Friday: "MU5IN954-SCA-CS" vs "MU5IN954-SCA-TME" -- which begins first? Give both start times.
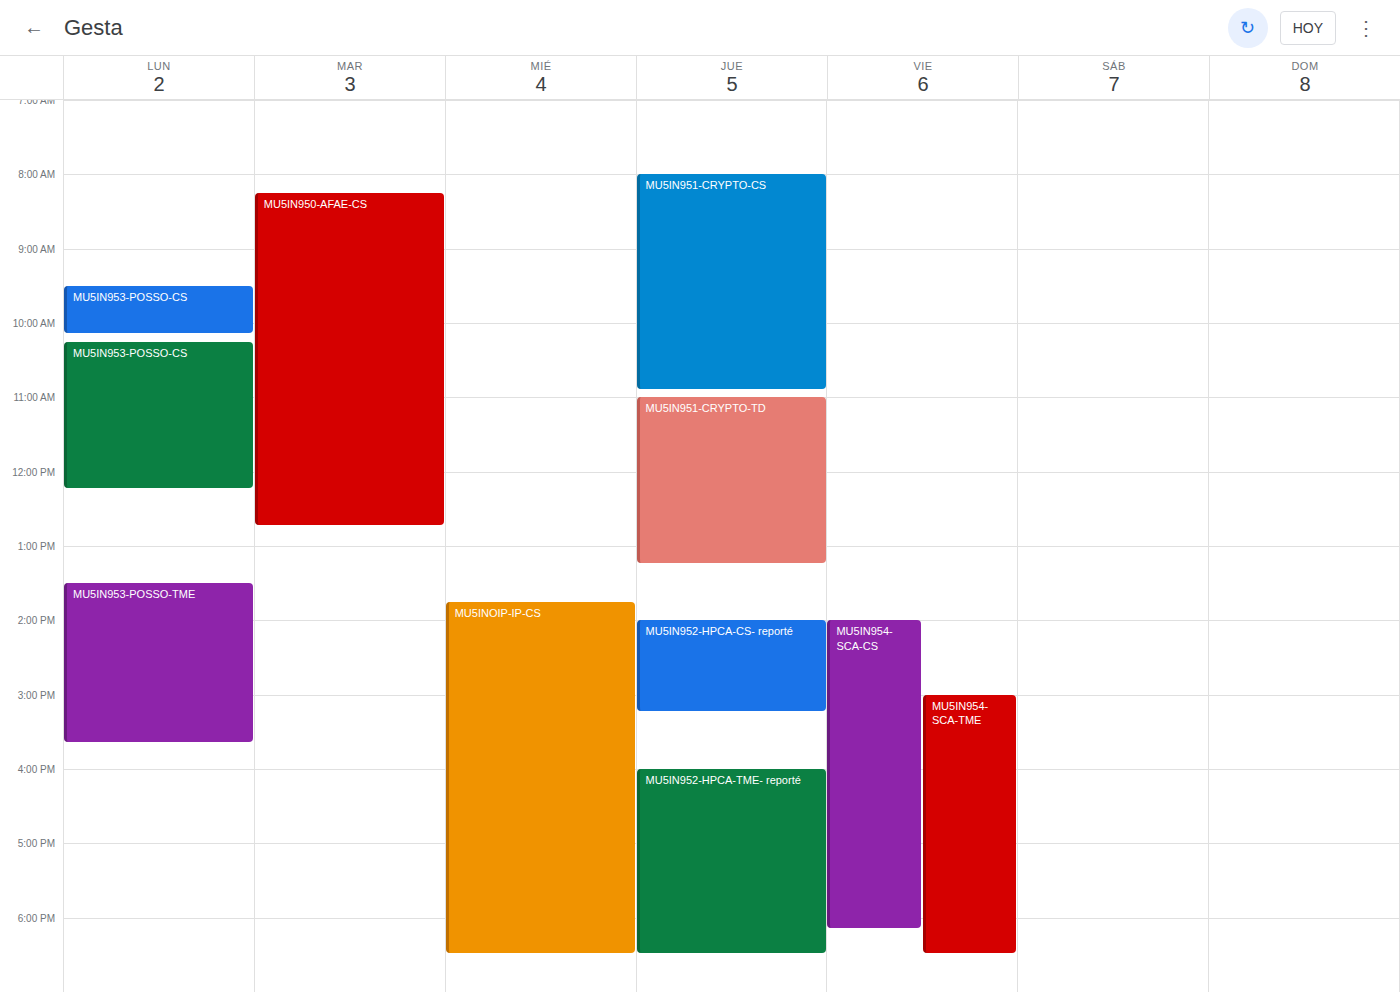
"MU5IN954-SCA-CS" 14:00; "MU5IN954-SCA-TME" 15:00.